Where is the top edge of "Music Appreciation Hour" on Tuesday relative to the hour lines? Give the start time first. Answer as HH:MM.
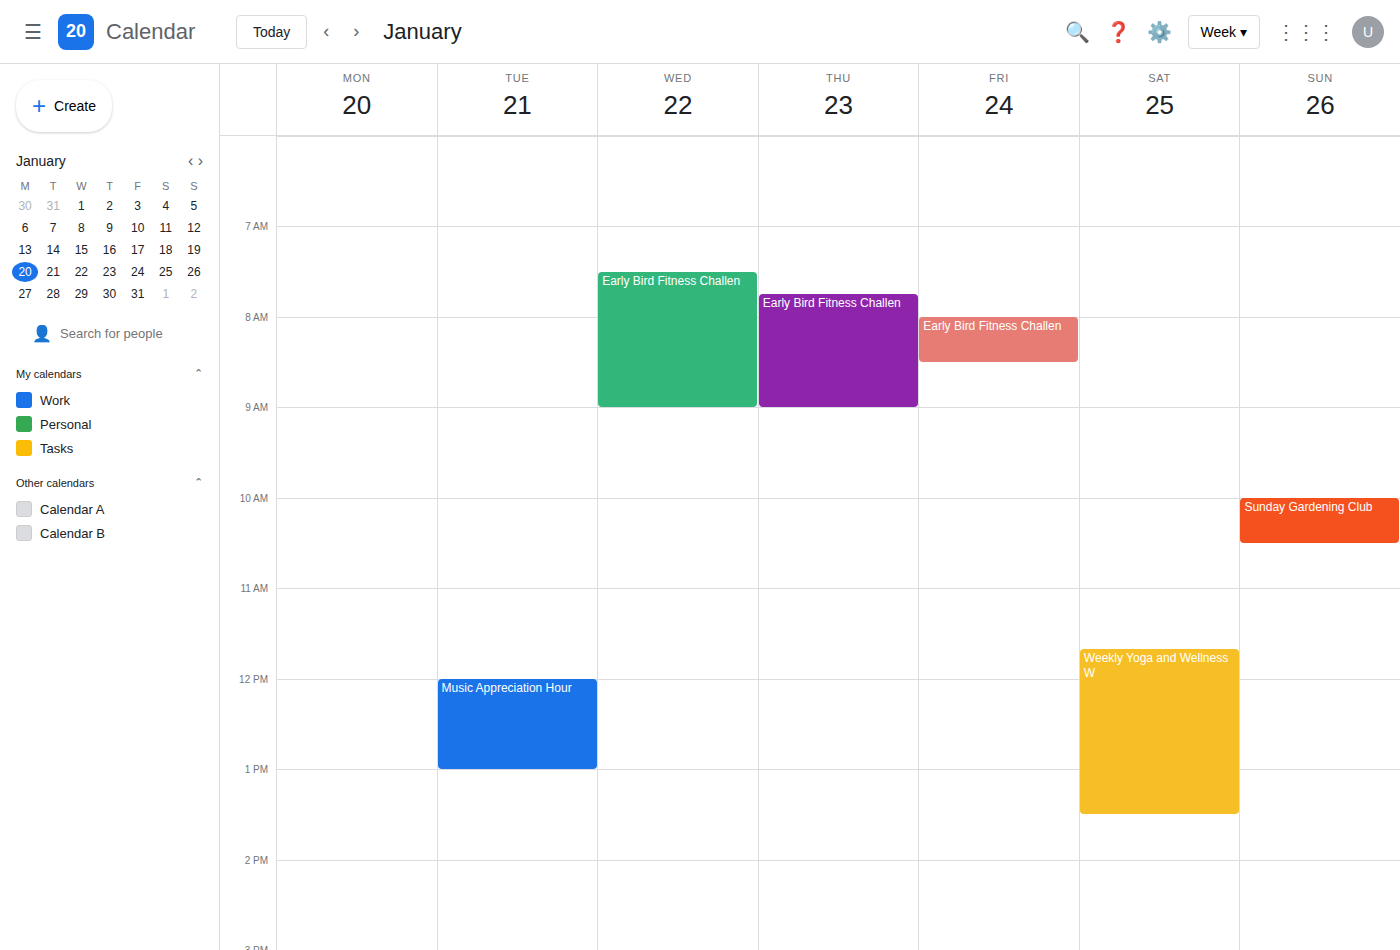
12:00 -- exactly on the 12:00 line.